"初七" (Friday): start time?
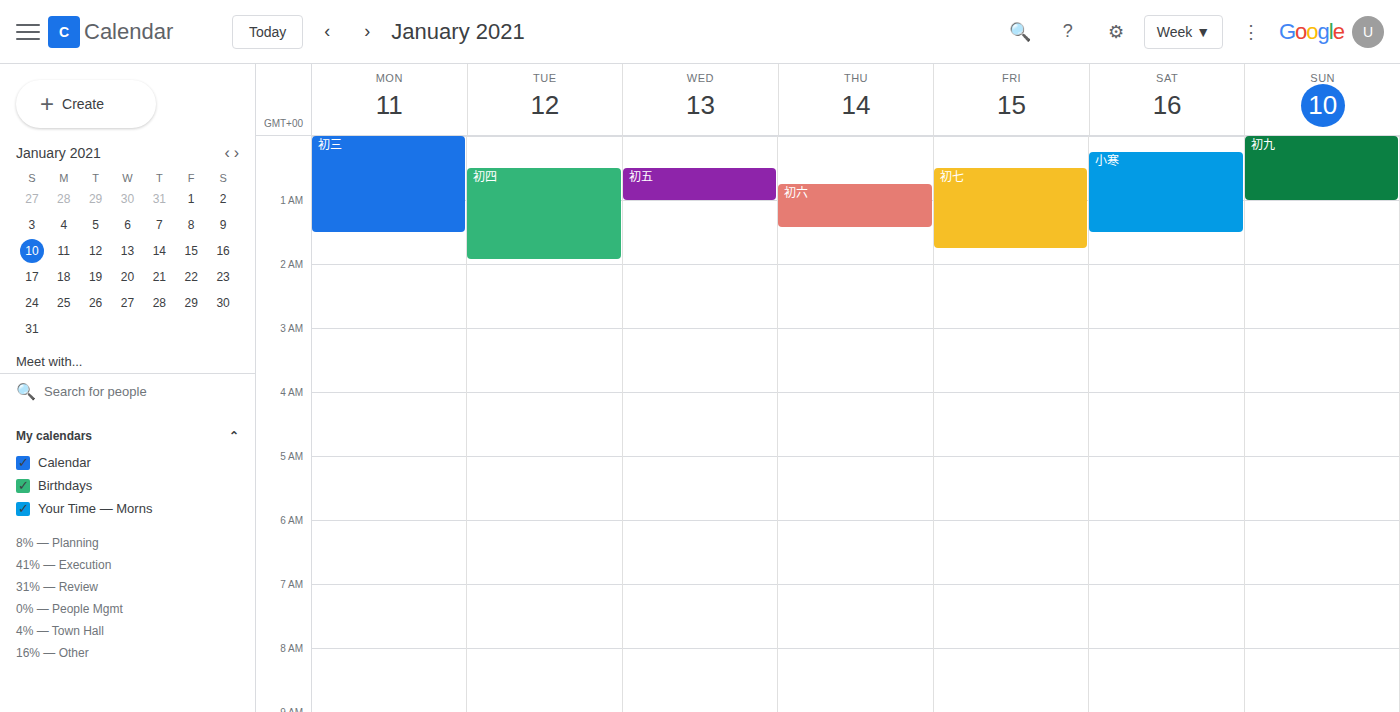
12:30 AM